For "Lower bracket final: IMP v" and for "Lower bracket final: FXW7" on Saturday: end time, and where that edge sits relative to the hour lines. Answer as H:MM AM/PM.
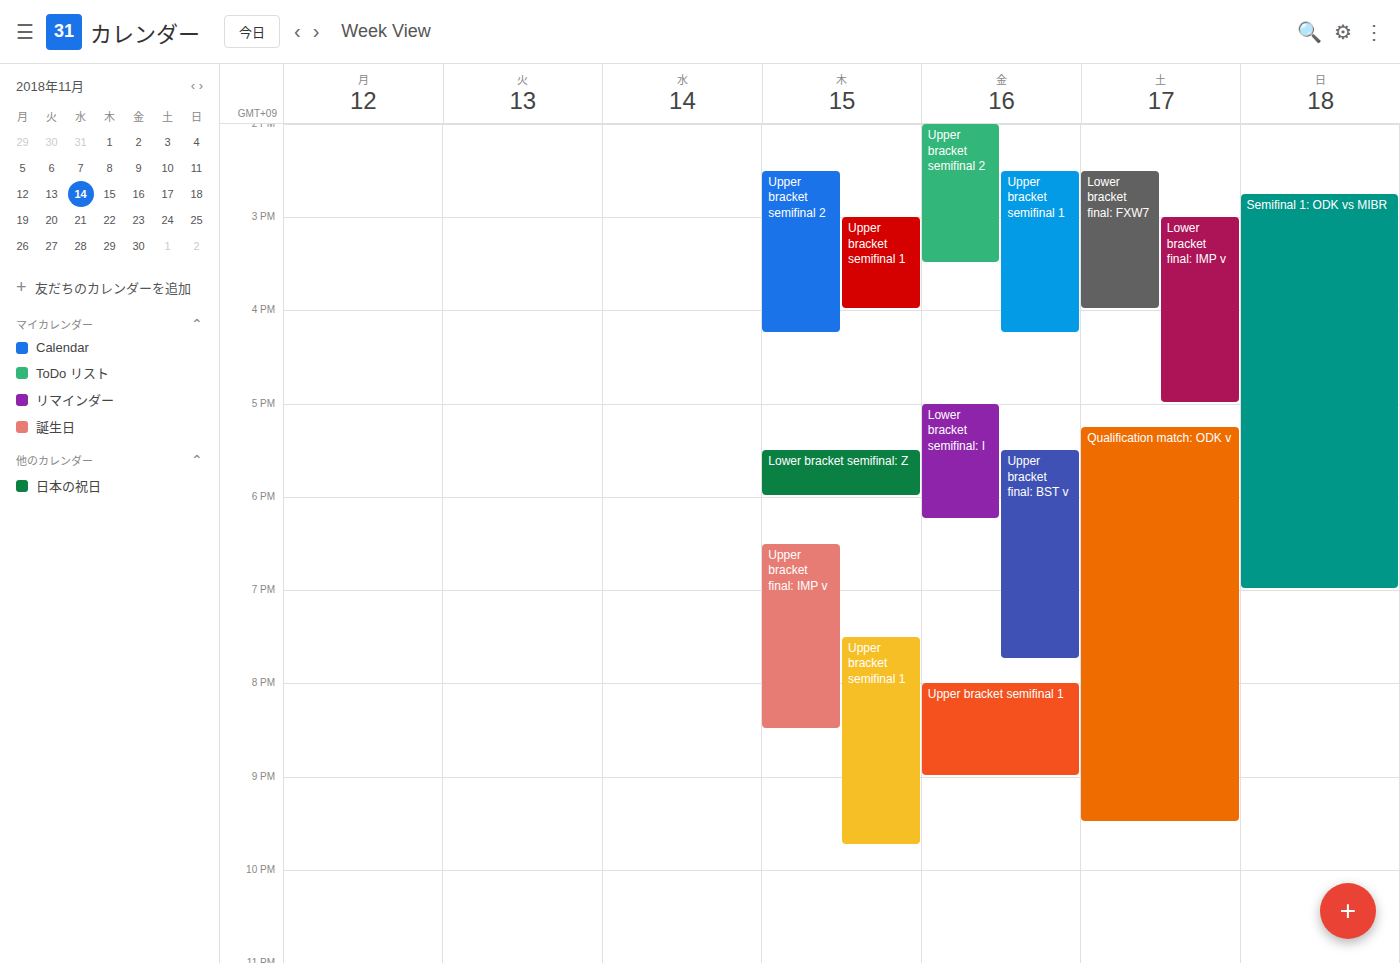
"Lower bracket final: IMP v": 5:00 PM, exactly on the 5 PM line. "Lower bracket final: FXW7": 4:00 PM, exactly on the 4 PM line.